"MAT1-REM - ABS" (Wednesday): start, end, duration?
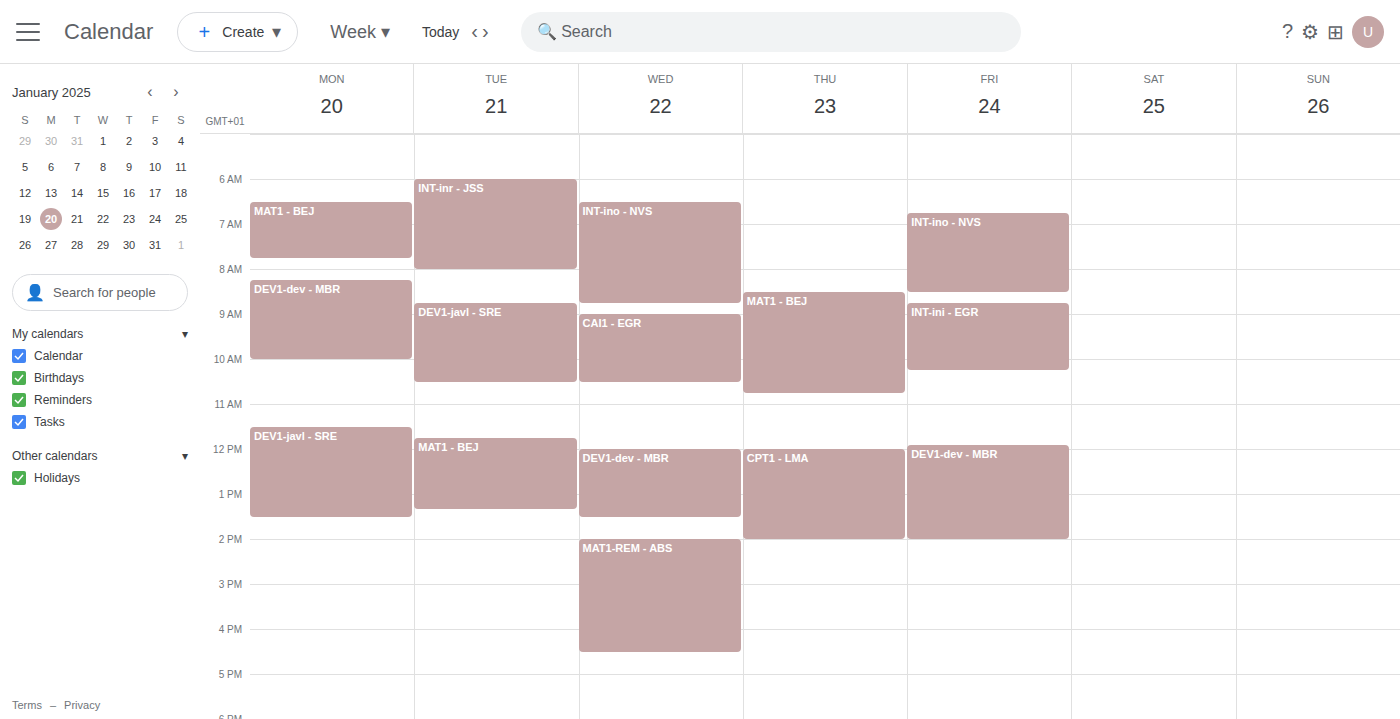
2:00 PM to 4:30 PM, 2 hours 30 minutes